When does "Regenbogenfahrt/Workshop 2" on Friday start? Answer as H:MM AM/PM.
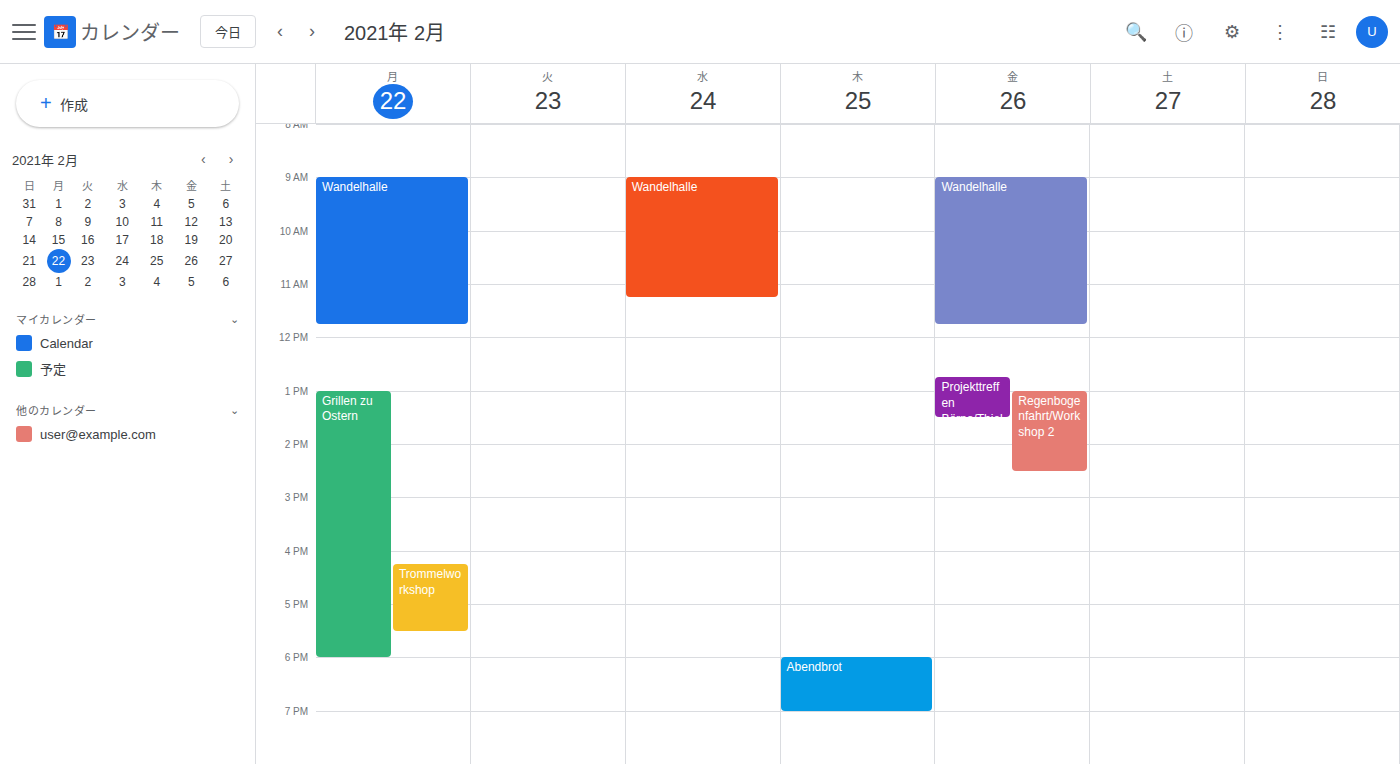
1:00 PM